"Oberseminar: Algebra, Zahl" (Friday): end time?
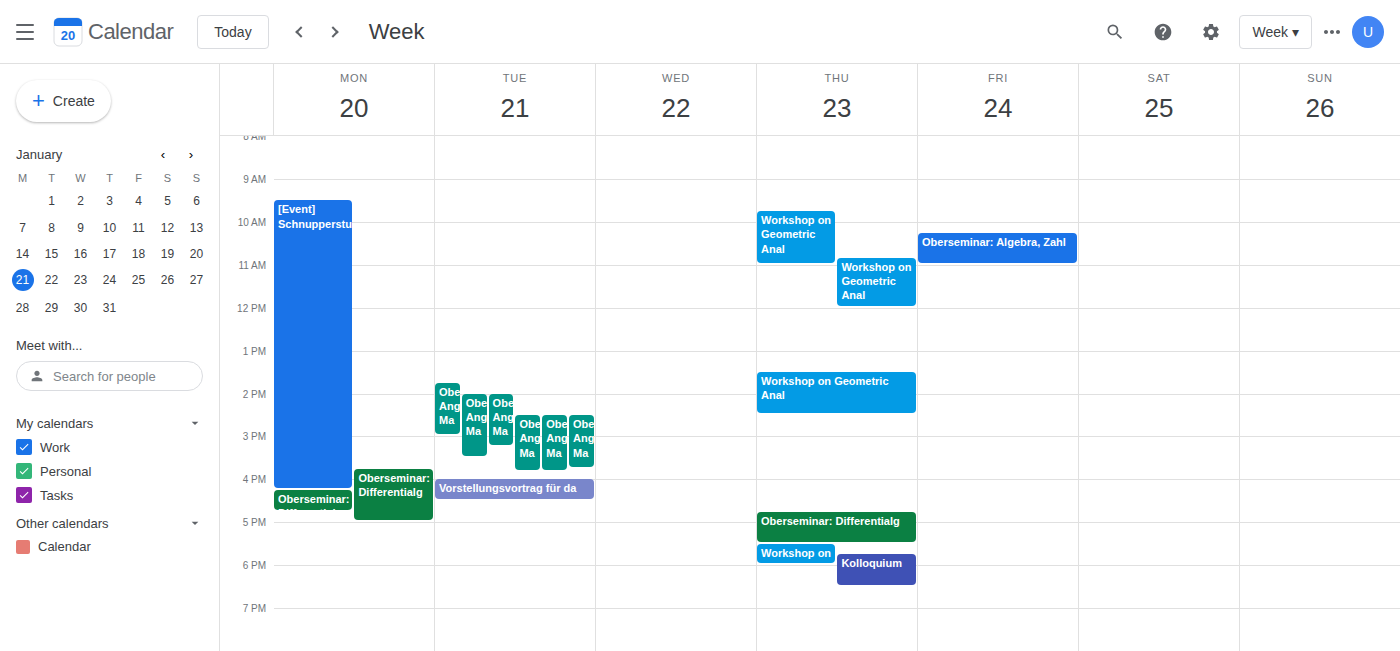
11:00 AM